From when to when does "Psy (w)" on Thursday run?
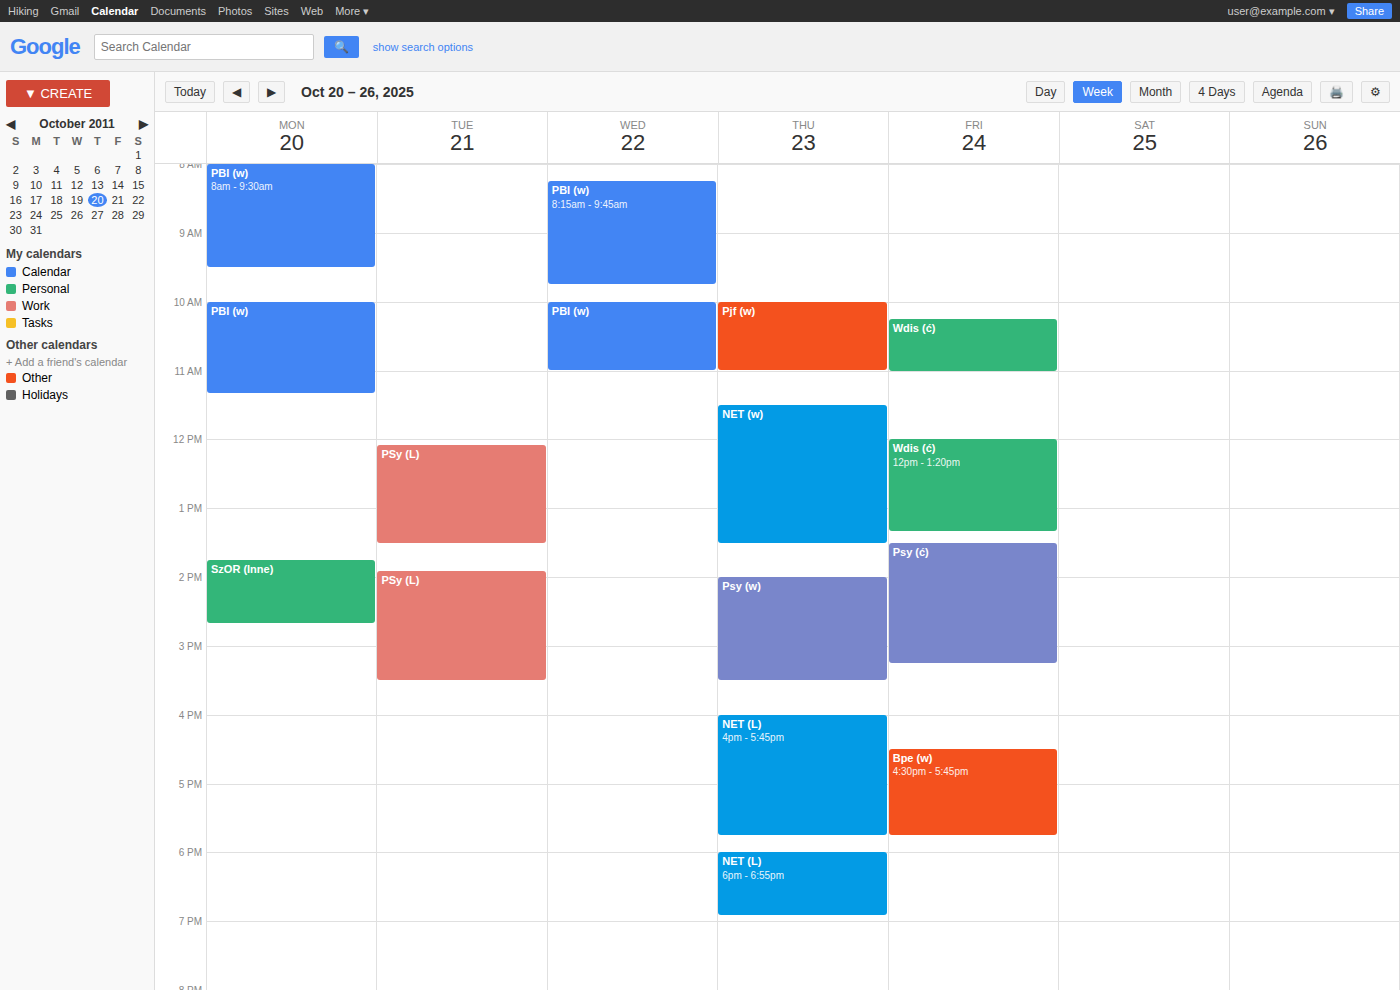
2:00 PM to 3:30 PM